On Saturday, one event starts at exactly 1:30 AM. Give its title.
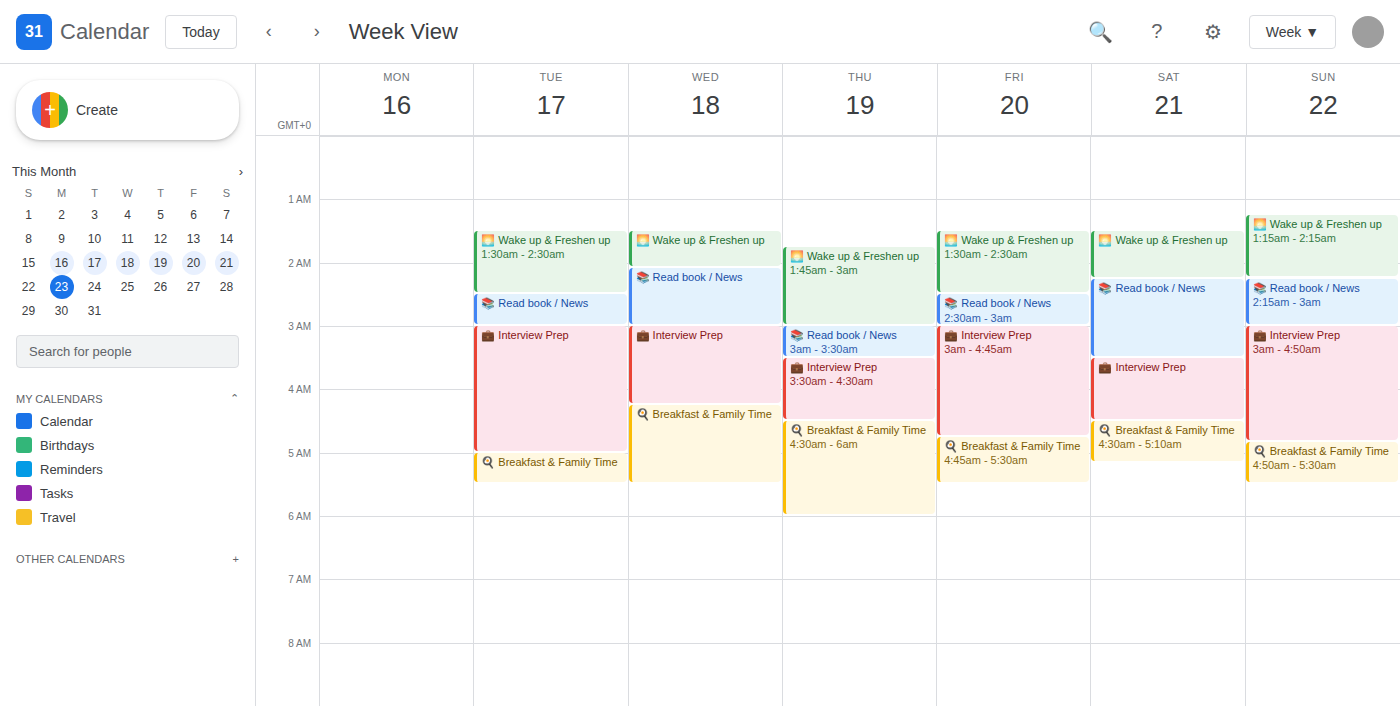
"🌅 Wake up & Freshen up"